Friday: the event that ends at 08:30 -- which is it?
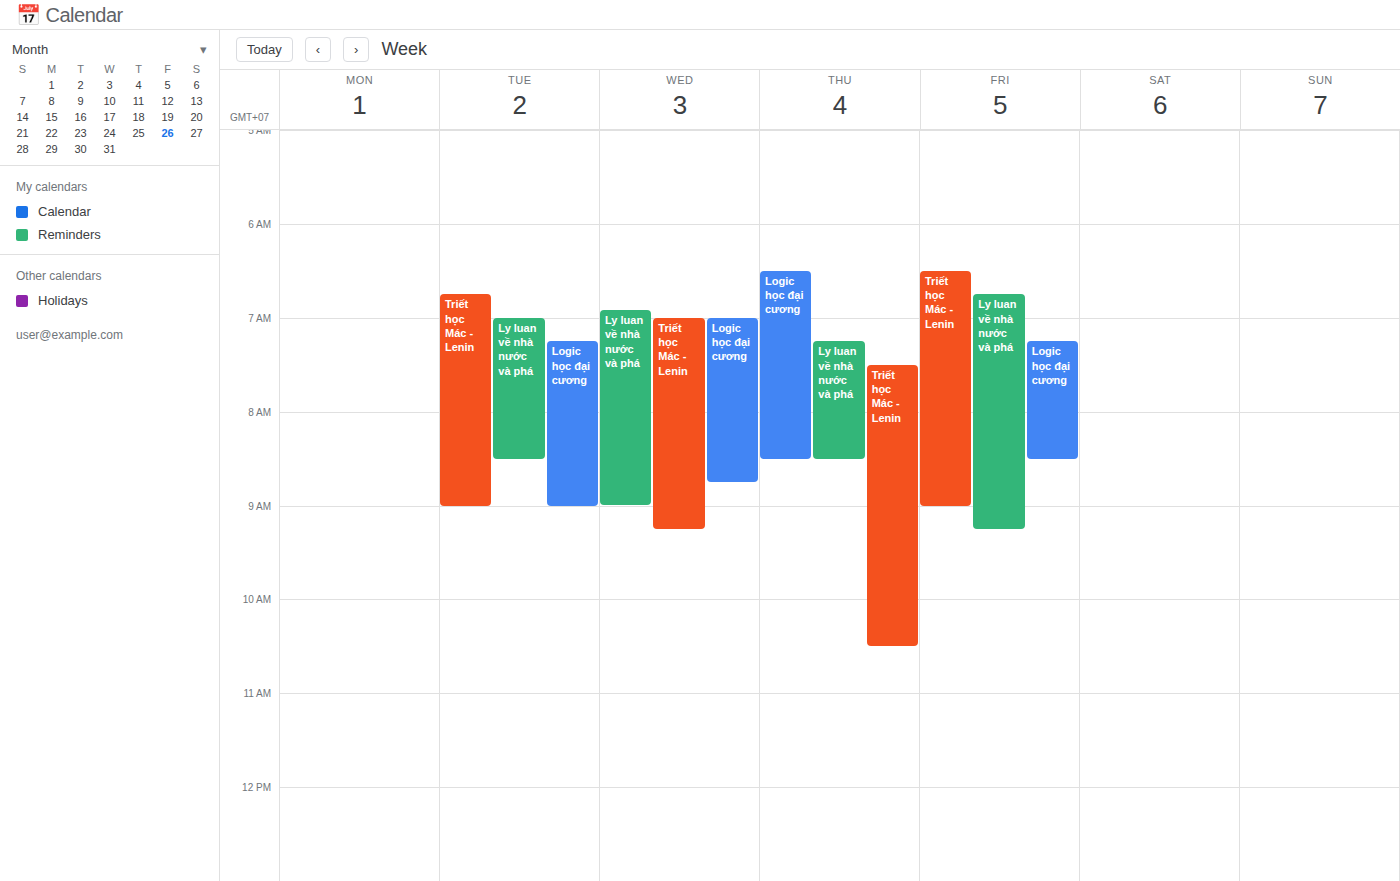
"Logic học đại cương"